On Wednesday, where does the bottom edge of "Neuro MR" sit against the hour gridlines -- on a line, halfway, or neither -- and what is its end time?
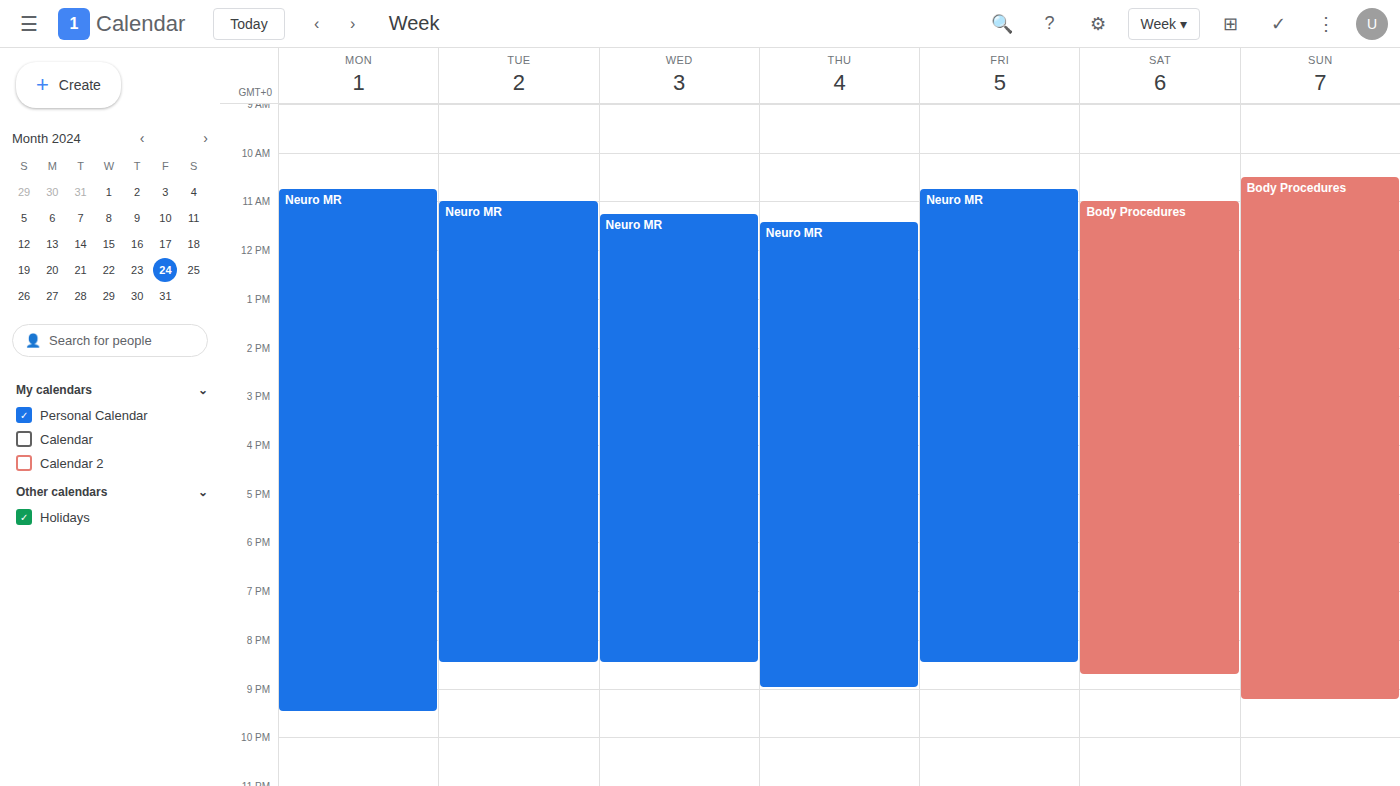
8:30 PM -- halfway between the 8 PM and 9 PM lines.